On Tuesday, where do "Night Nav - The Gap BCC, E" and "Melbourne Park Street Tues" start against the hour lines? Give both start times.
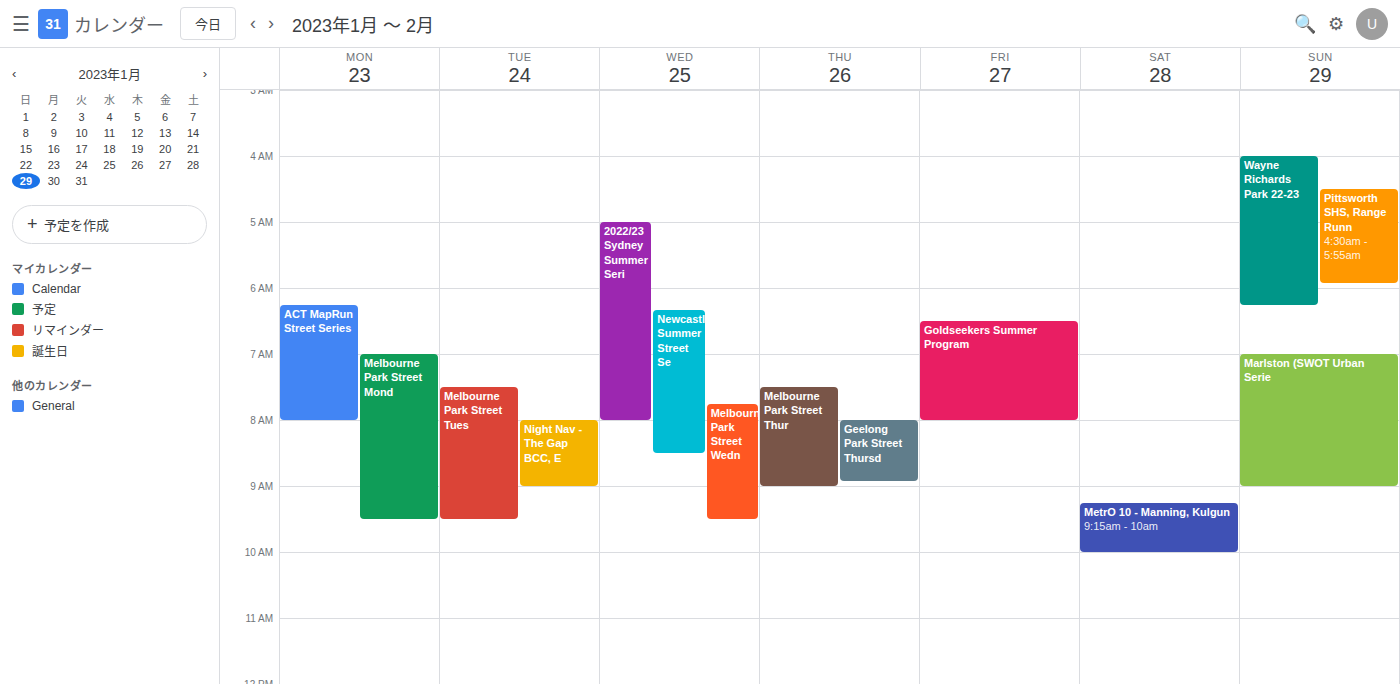
"Night Nav - The Gap BCC, E": 8:00 AM, exactly on the 8 AM line. "Melbourne Park Street Tues": 7:30 AM, halfway between the 7 AM and 8 AM lines.